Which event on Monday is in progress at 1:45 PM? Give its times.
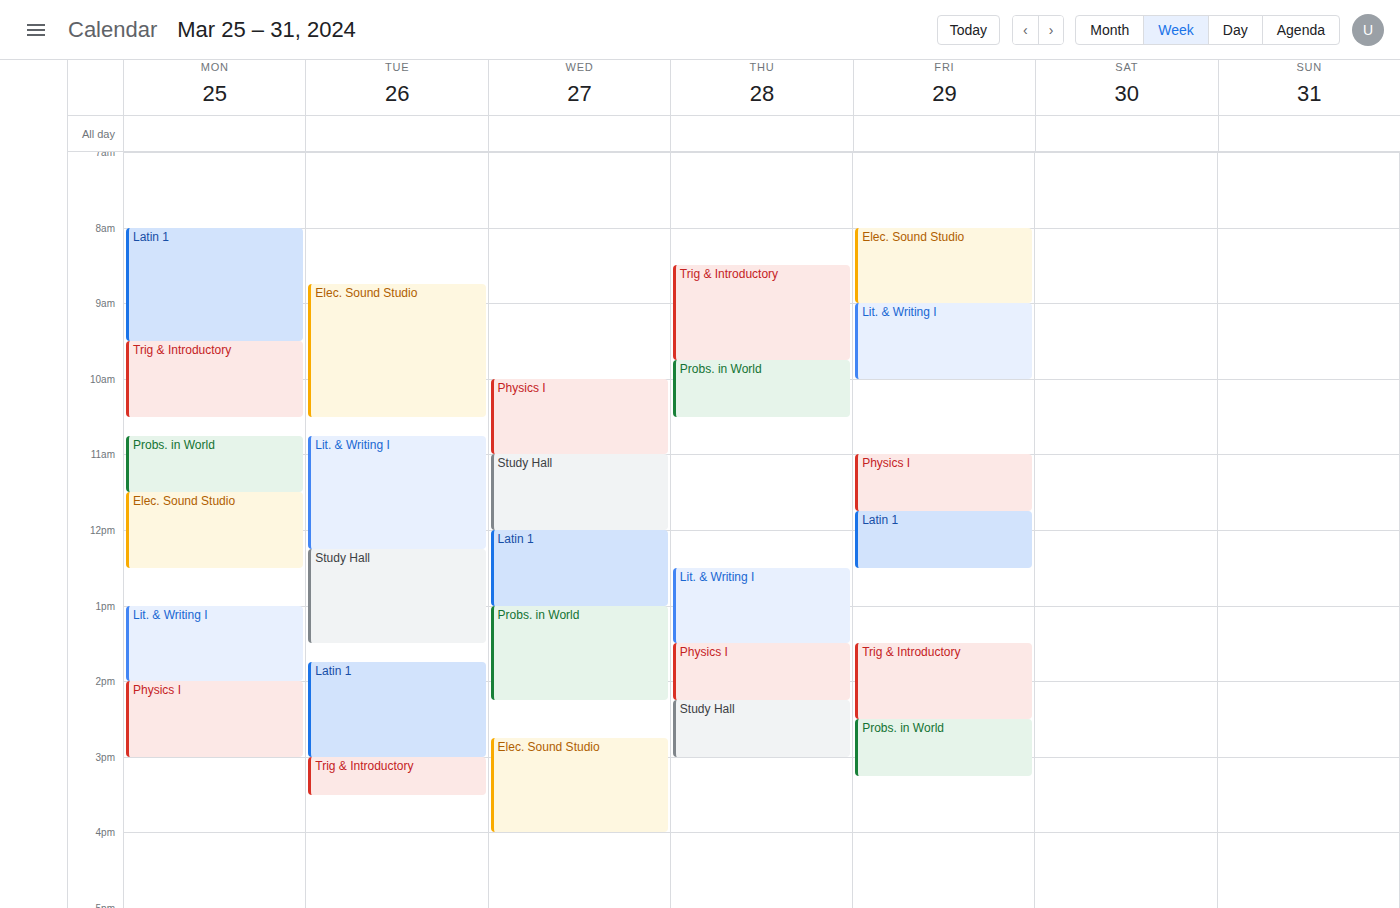
"Lit. & Writing I", 1:00 PM to 2:00 PM